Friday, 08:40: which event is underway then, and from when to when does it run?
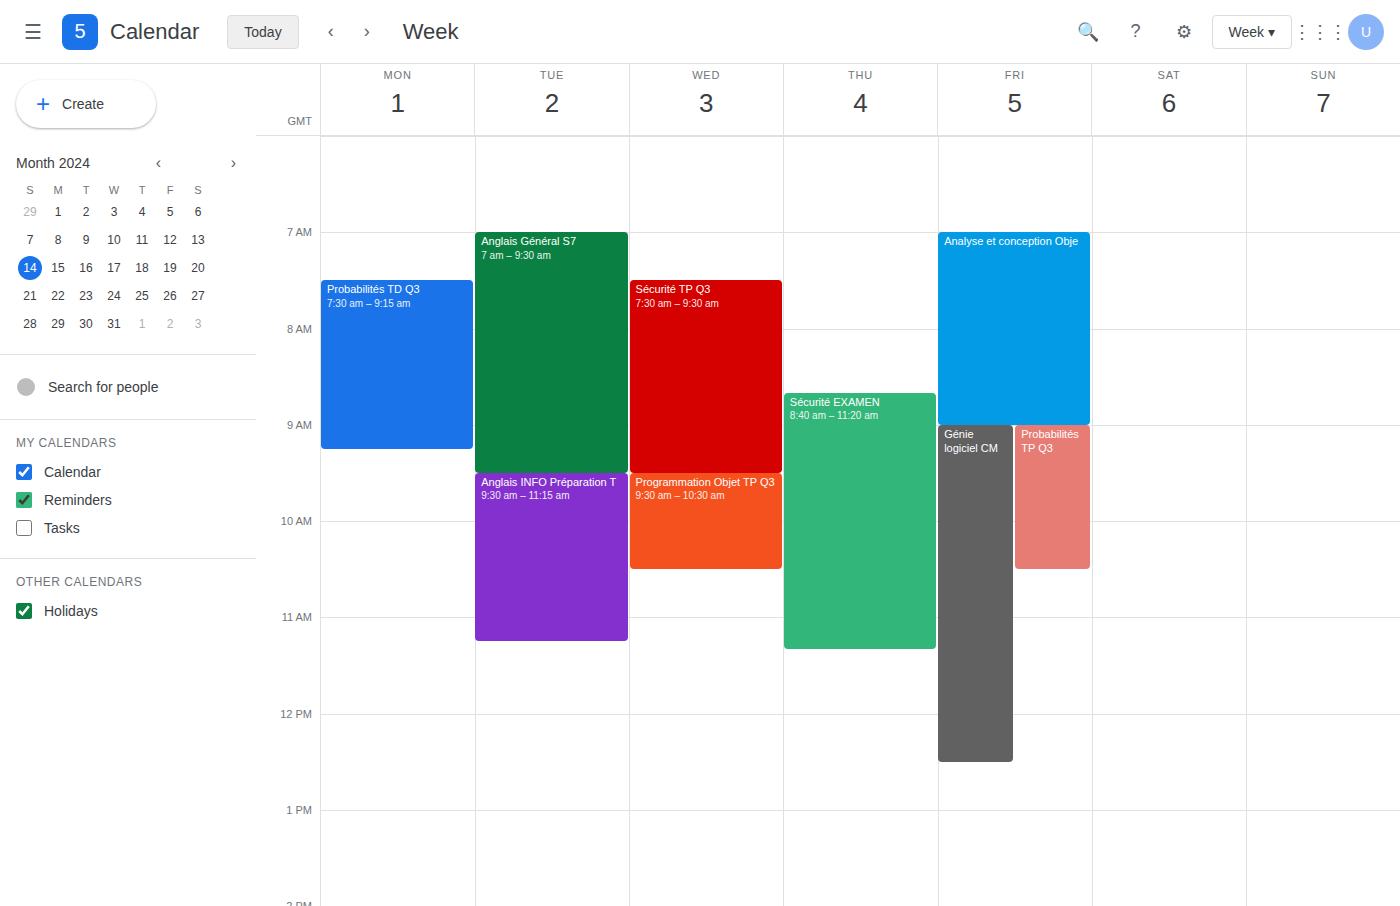
"Analyse et conception Obje", 07:00 to 09:00